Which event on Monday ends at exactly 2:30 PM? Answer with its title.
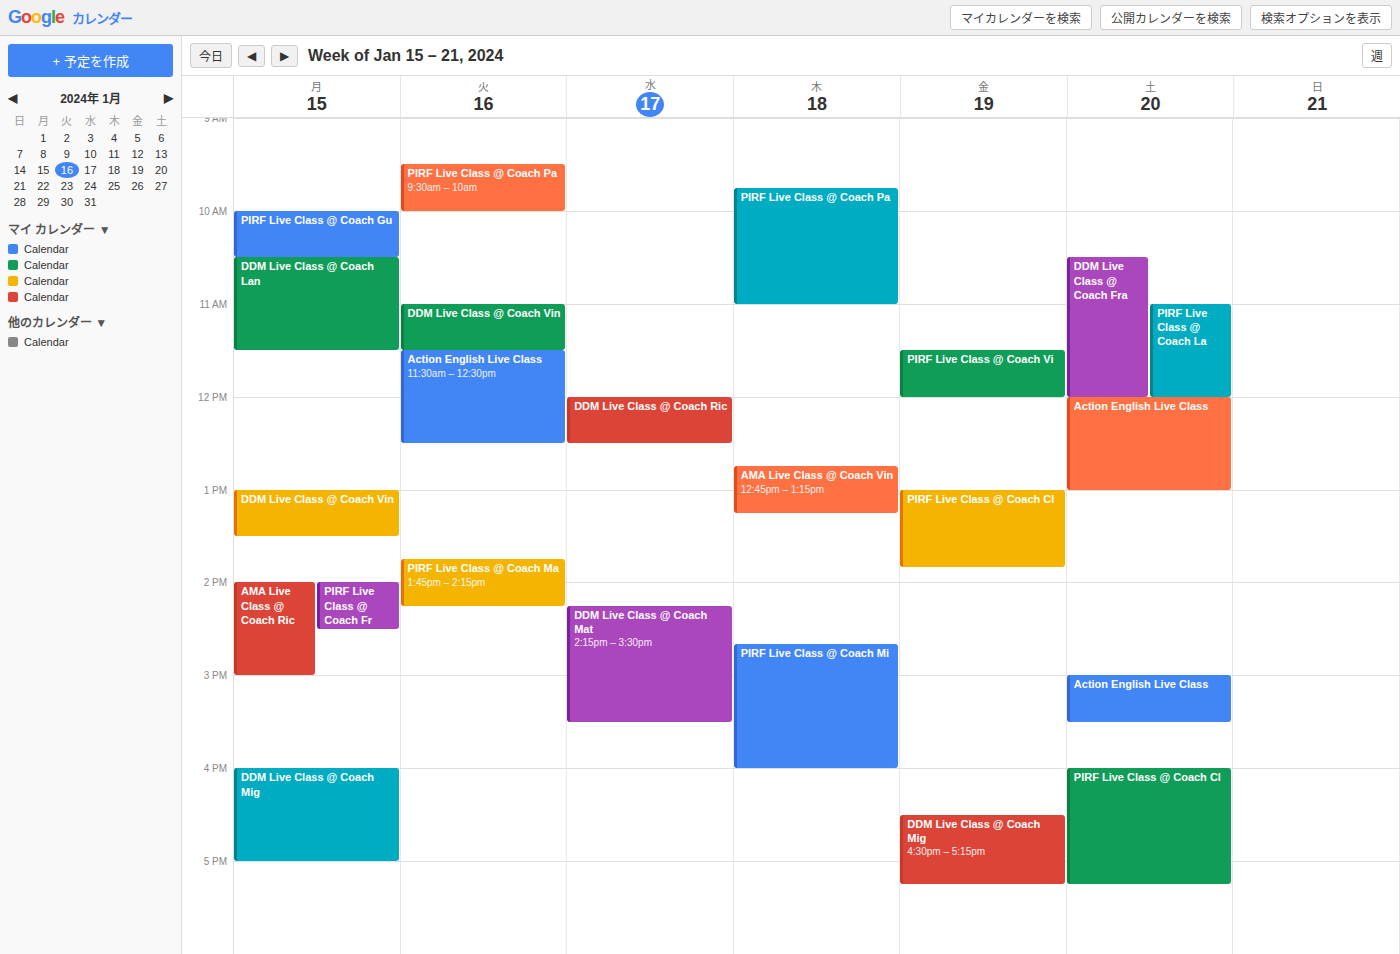
"PIRF Live Class @ Coach Fr"